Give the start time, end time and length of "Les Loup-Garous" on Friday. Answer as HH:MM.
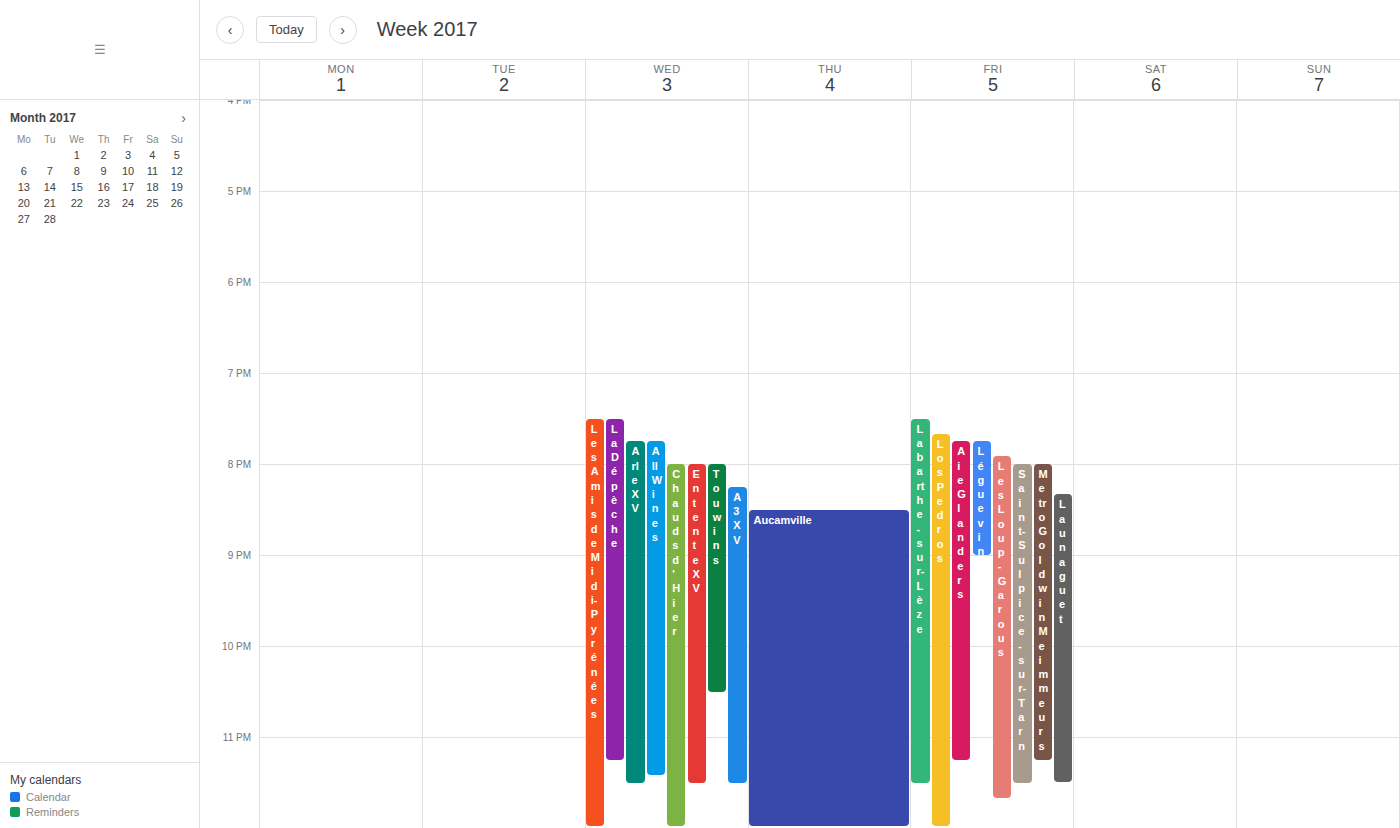
19:55 to 23:40, 3 hours 45 minutes